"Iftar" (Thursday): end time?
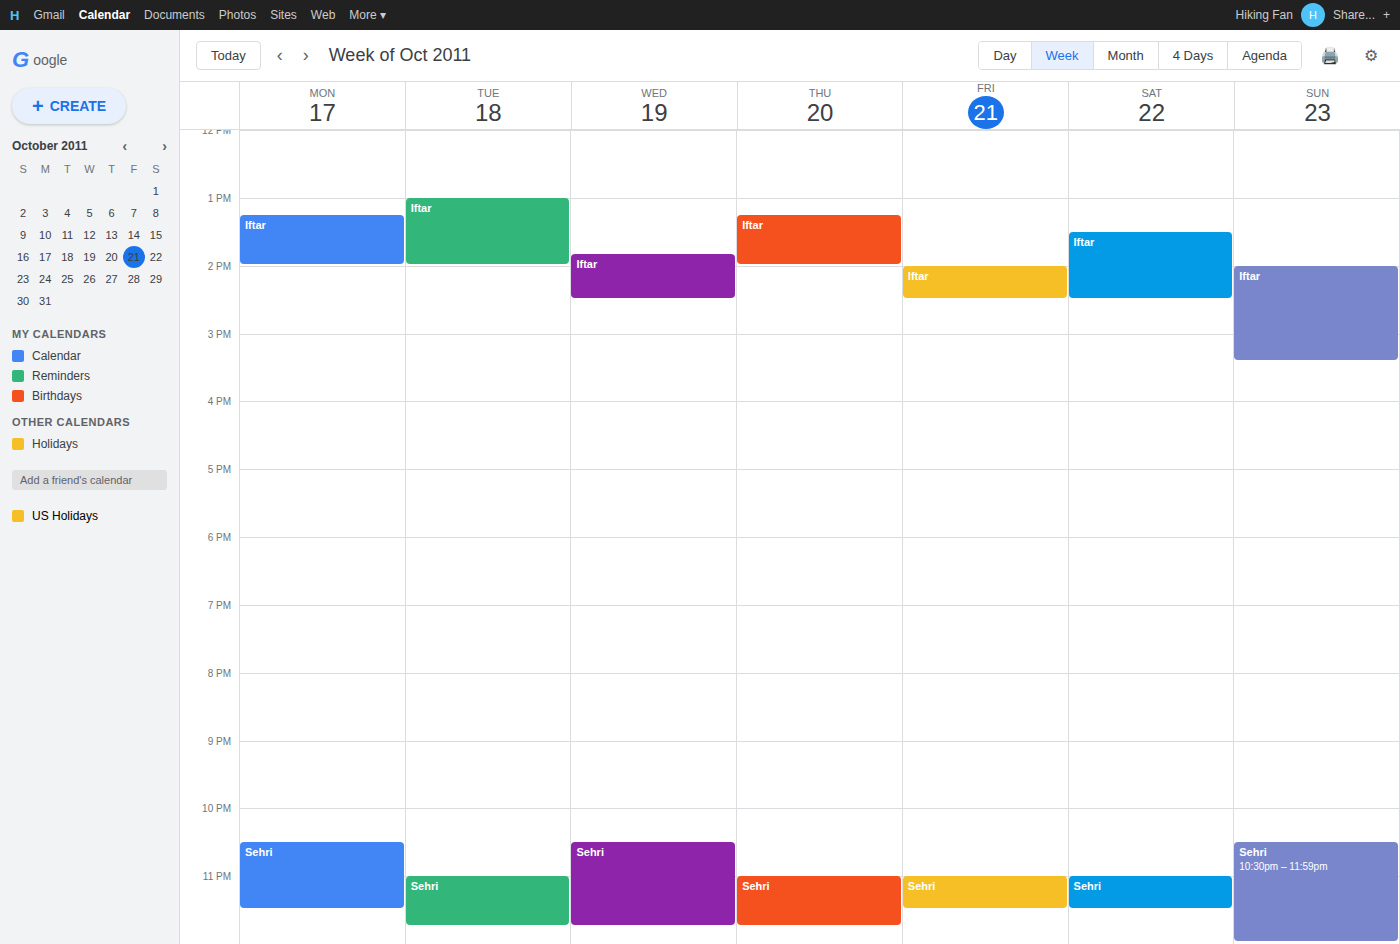
2:00 PM